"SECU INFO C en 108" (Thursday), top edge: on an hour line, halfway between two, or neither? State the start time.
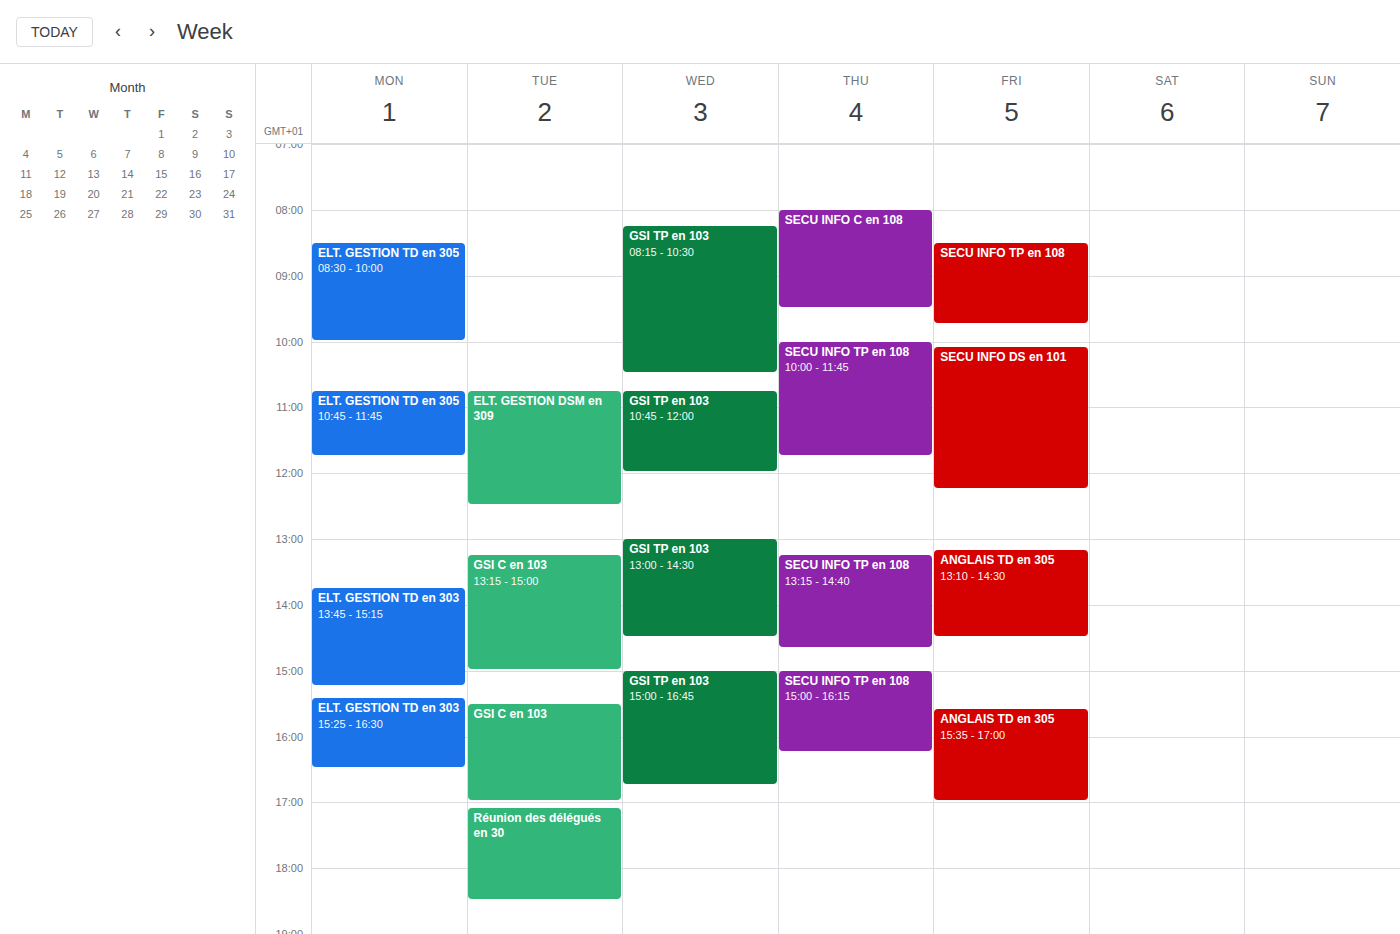
08:00 -- exactly on the 08:00 line.